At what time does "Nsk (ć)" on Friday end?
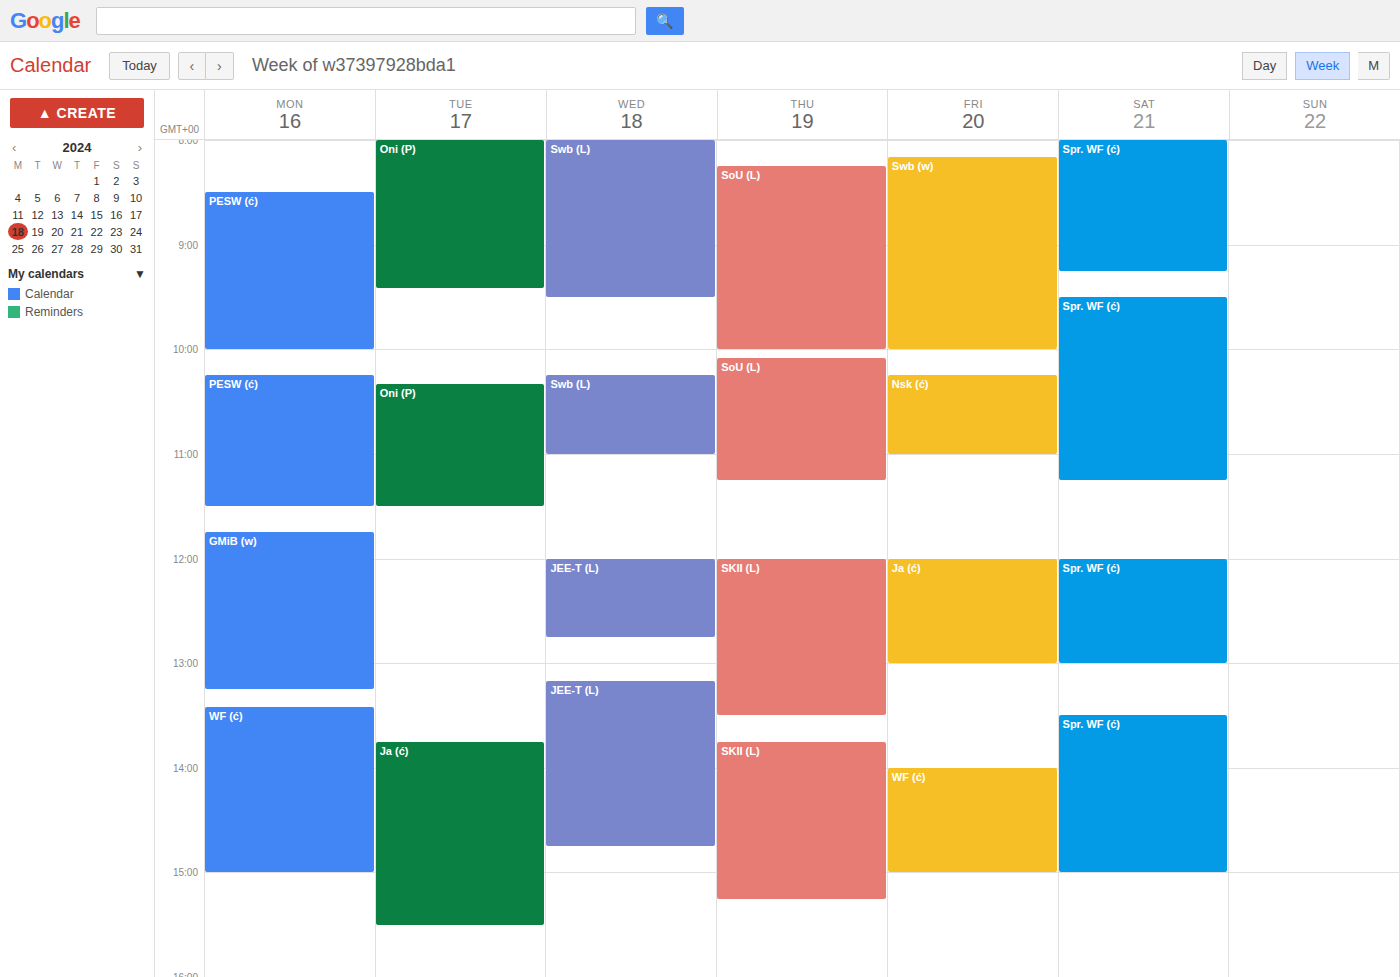
11:00 AM